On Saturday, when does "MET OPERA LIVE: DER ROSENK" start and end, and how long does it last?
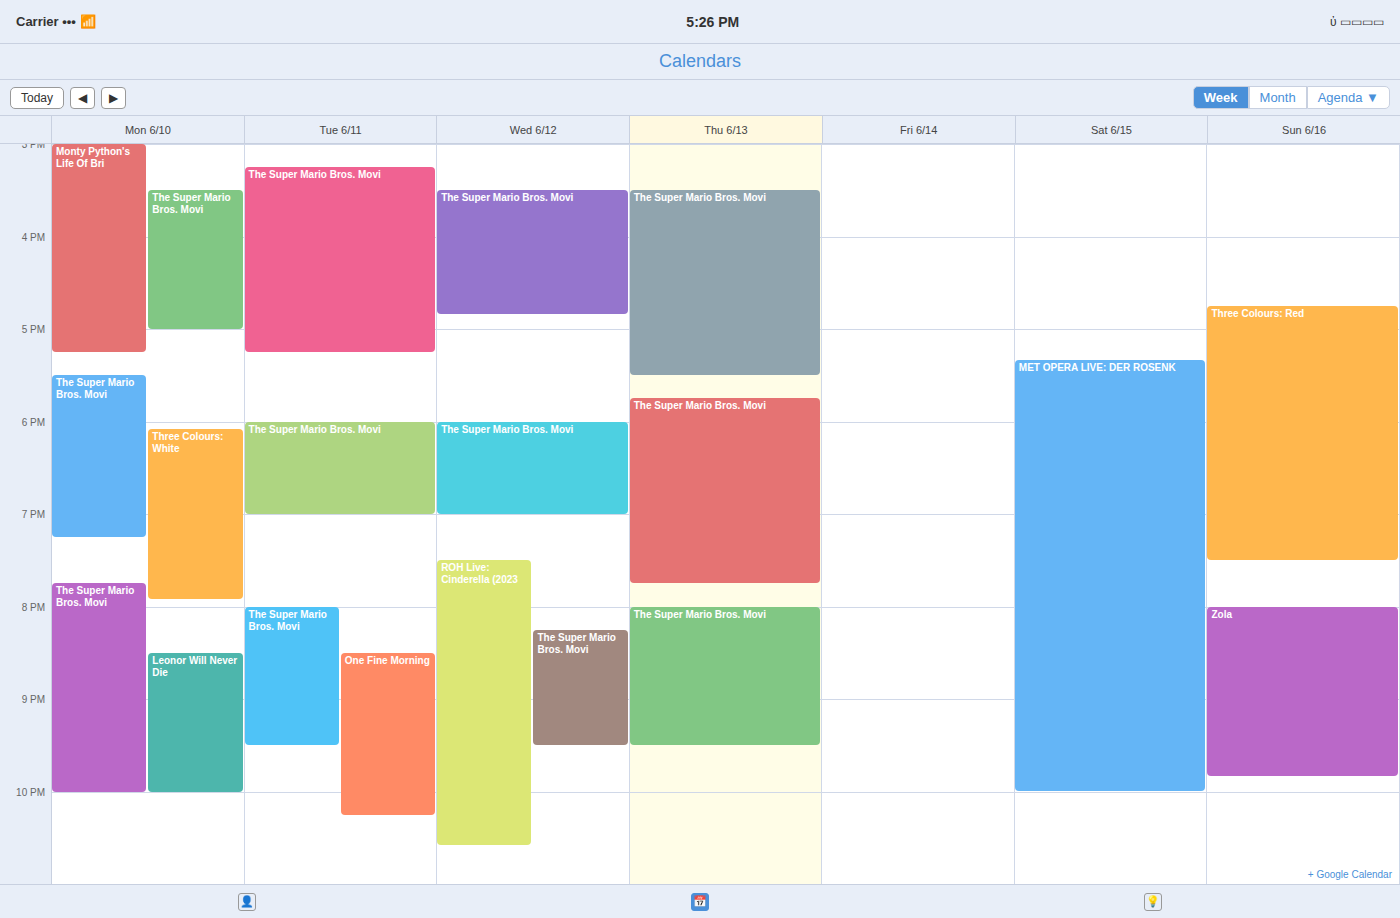
5:20 PM to 10:00 PM, 4 hours 40 minutes